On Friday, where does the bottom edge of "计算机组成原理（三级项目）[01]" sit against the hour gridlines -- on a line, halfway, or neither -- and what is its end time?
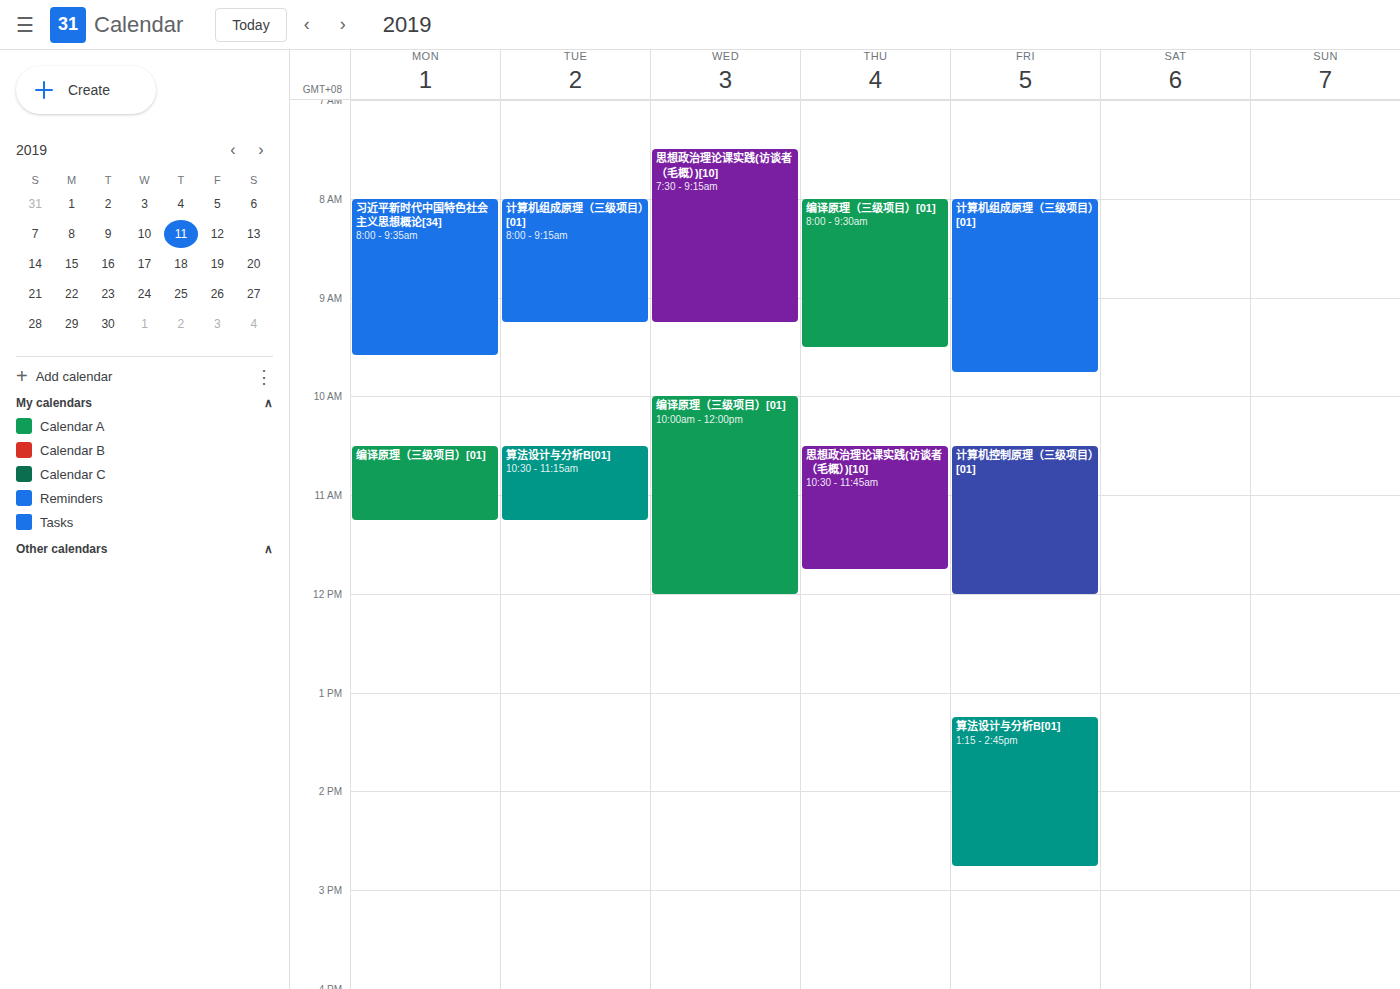
9:45 AM -- neither: three quarters of the way from the 9 AM line to the 10 AM line.